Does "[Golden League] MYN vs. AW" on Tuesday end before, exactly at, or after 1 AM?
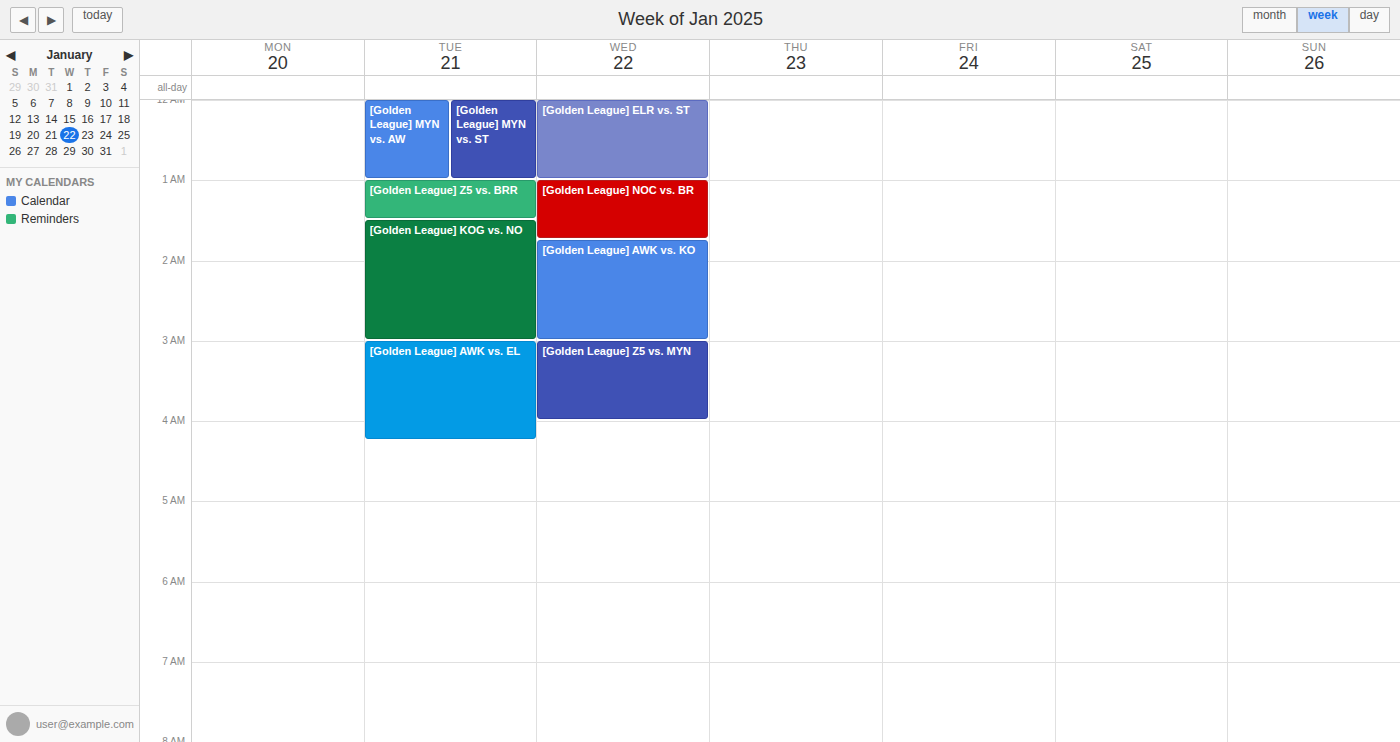
1:00 AM -- exactly at 1 AM, on the 1 AM line.